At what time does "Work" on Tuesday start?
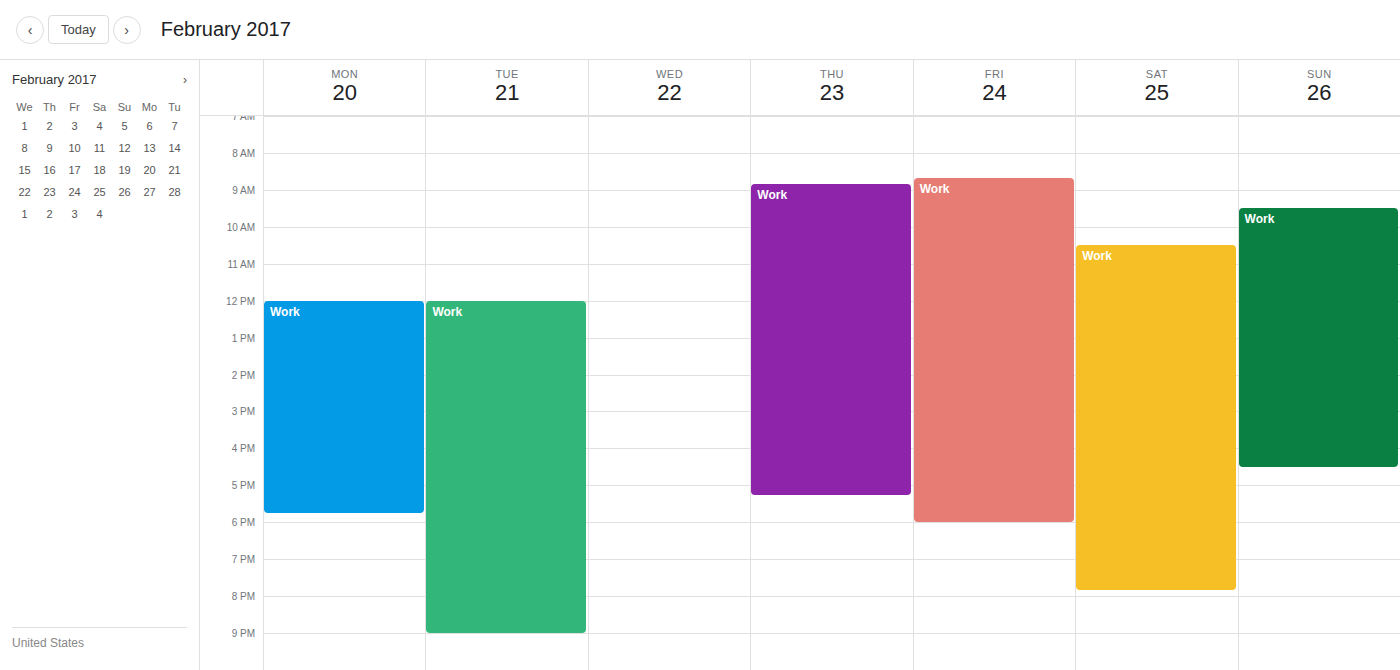
12:00 PM